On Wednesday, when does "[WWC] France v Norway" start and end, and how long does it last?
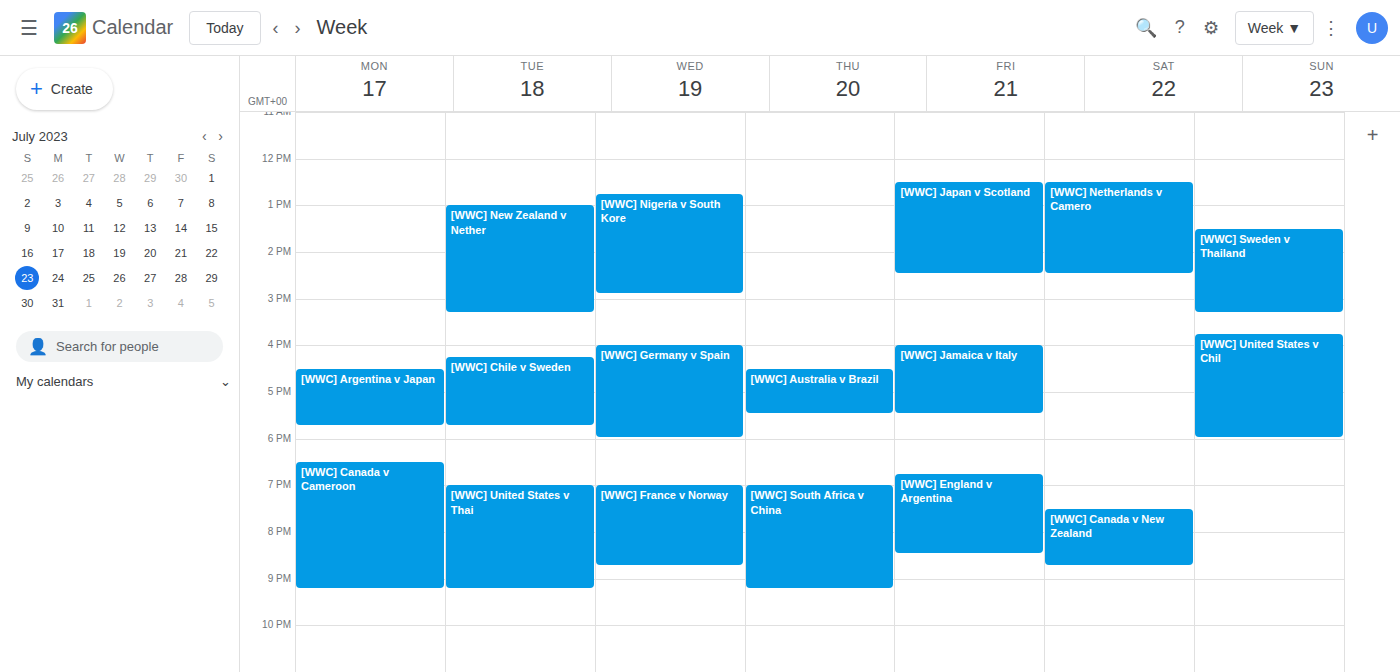
7:00 PM to 8:45 PM, 1 hour 45 minutes